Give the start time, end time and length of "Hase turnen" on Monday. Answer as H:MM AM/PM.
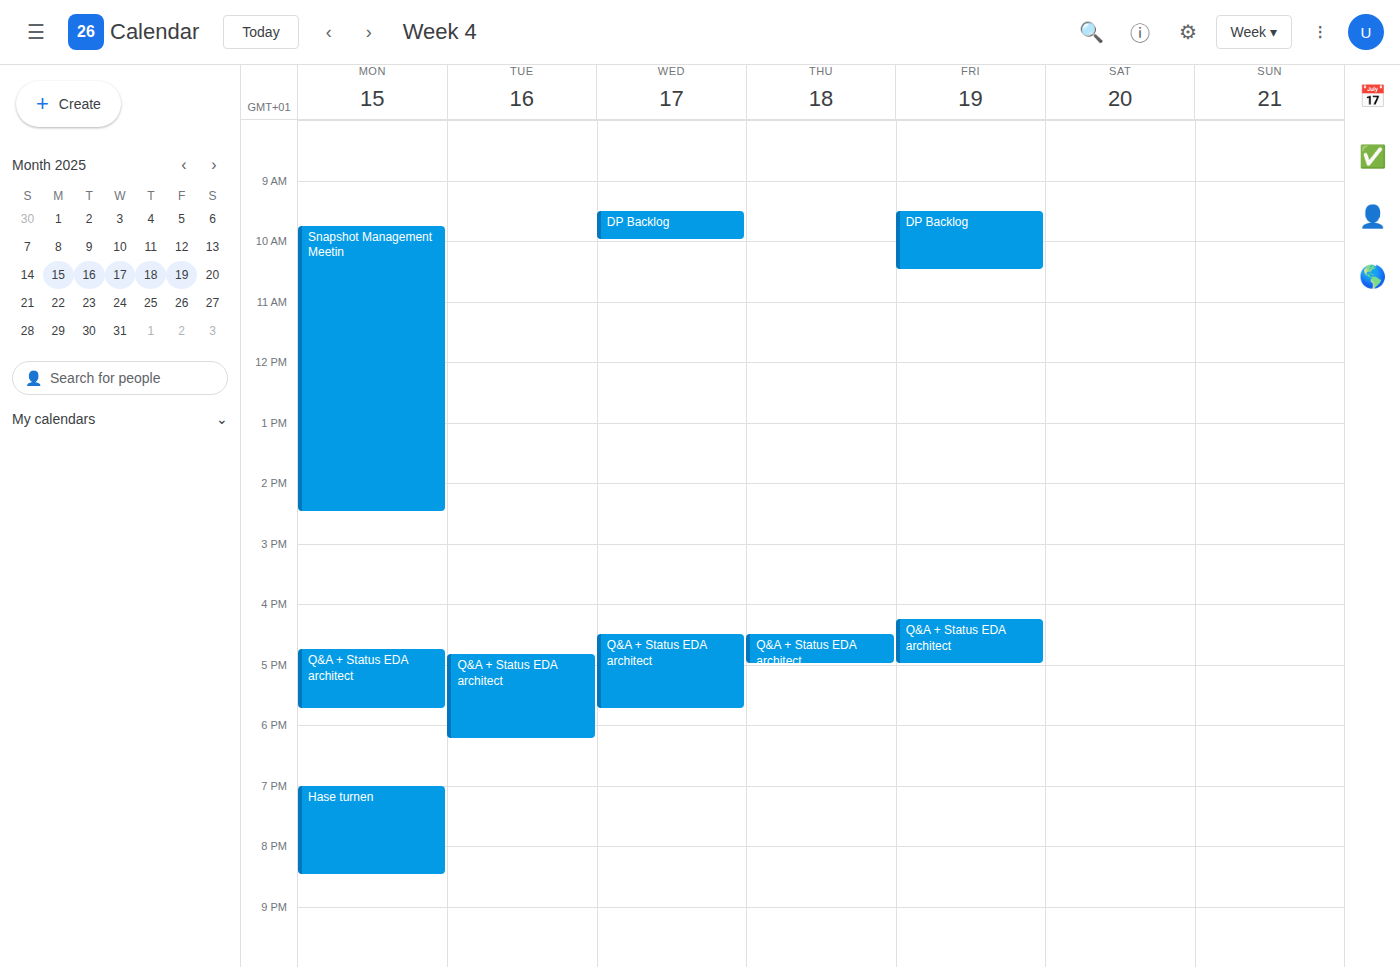
7:00 PM to 8:30 PM, 1 hour 30 minutes